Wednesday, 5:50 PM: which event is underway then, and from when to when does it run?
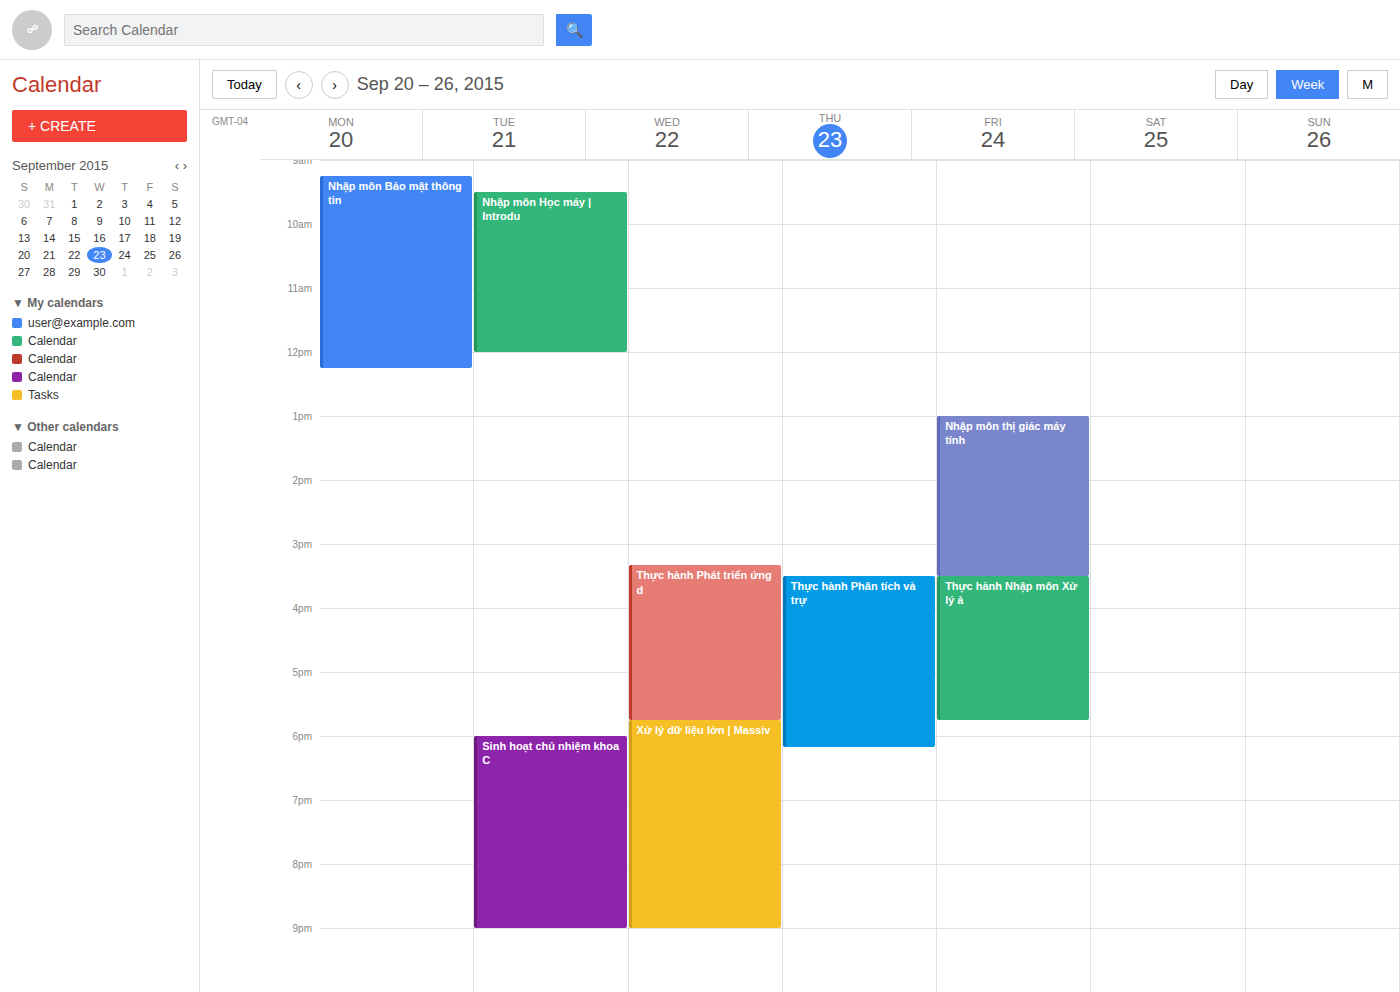
"Xử lý dữ liệu lớn | Massiv", 5:45 PM to 9:00 PM